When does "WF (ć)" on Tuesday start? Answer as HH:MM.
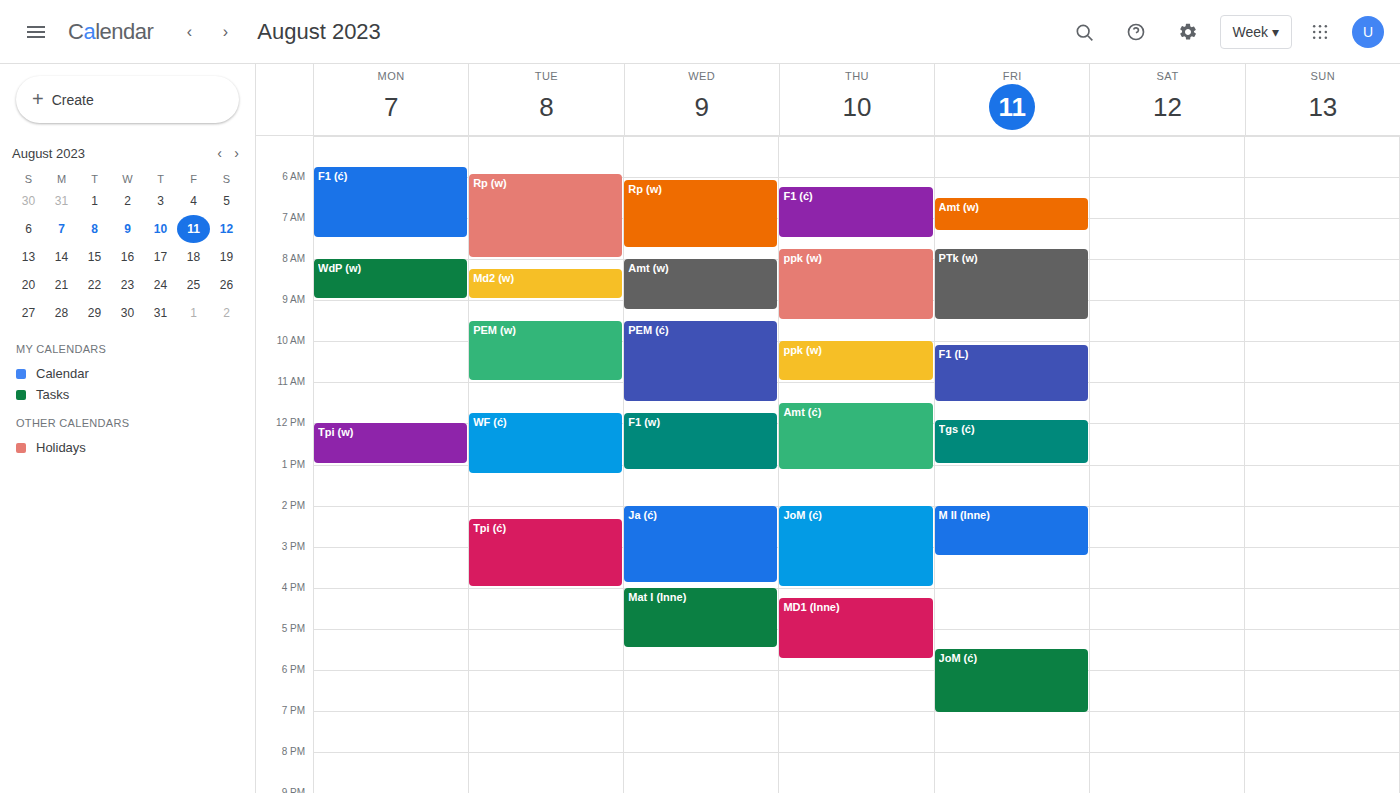
11:45